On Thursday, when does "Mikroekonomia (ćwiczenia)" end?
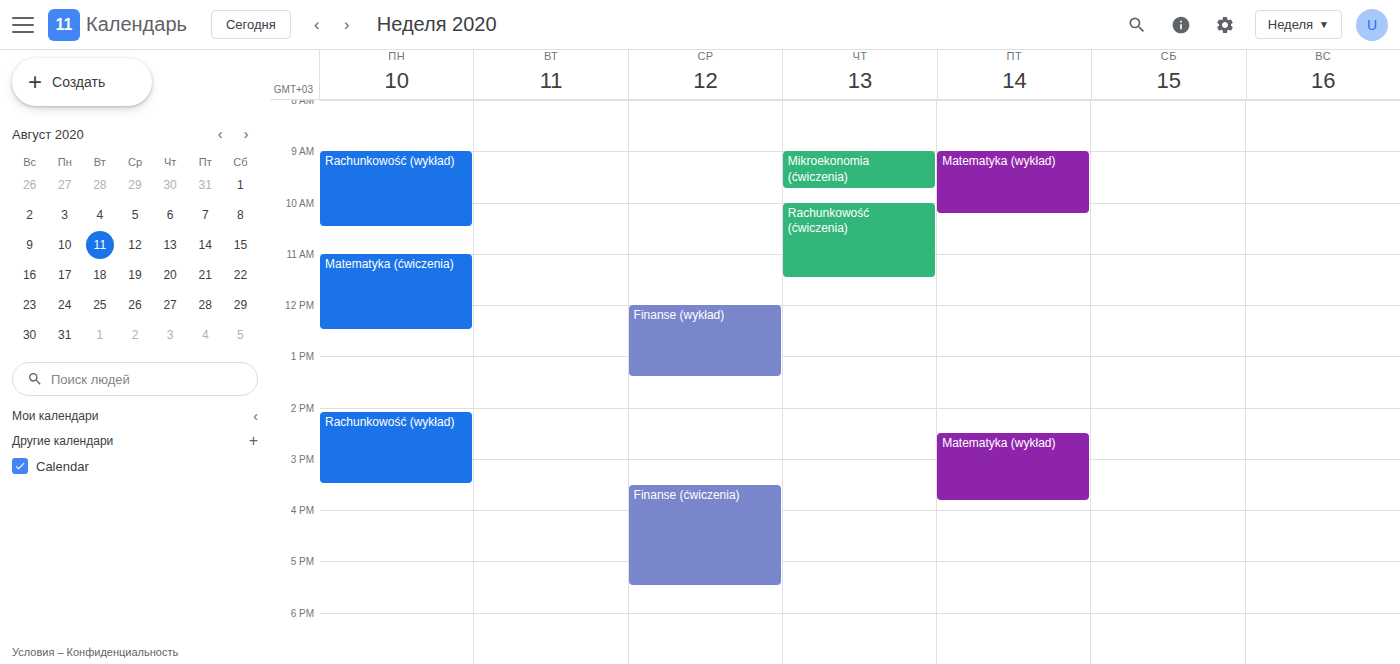
9:45 AM